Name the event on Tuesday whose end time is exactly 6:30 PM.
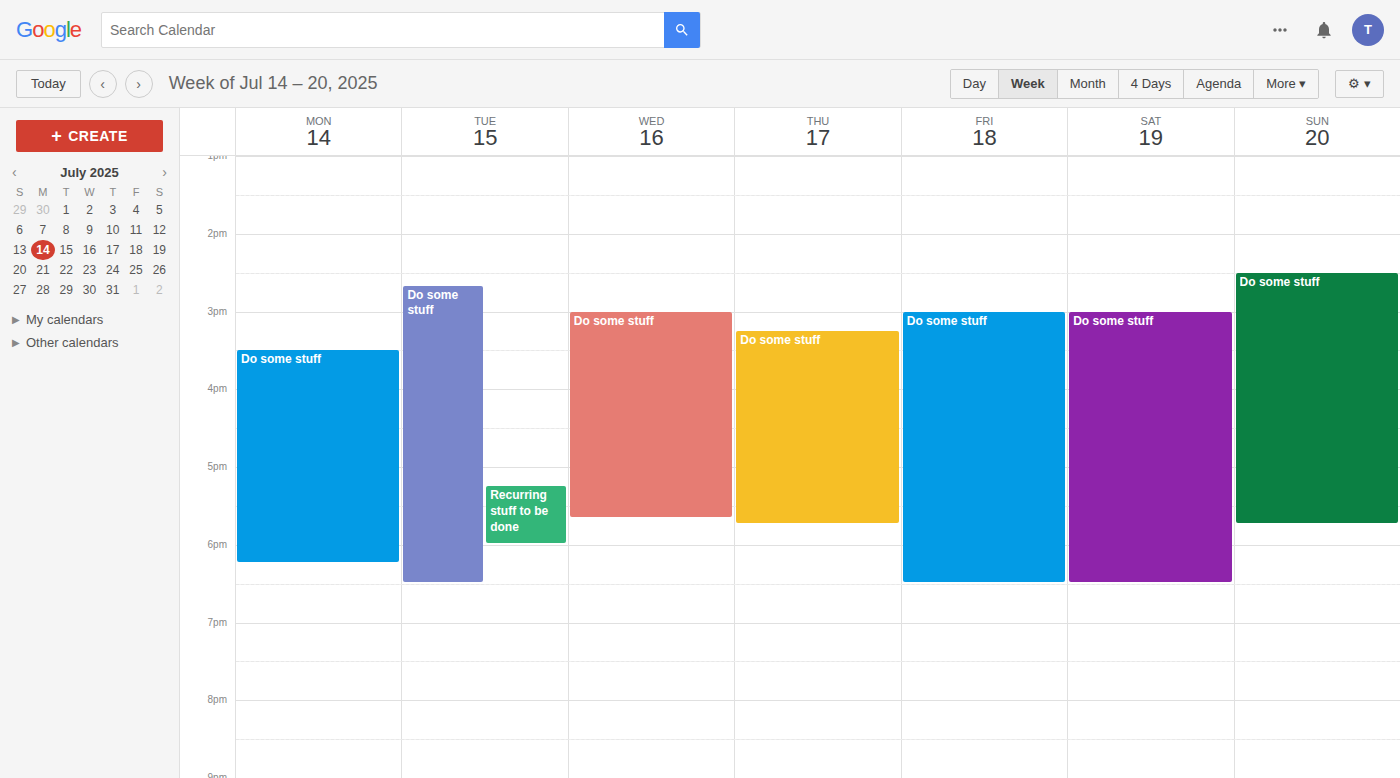
"Do some stuff"